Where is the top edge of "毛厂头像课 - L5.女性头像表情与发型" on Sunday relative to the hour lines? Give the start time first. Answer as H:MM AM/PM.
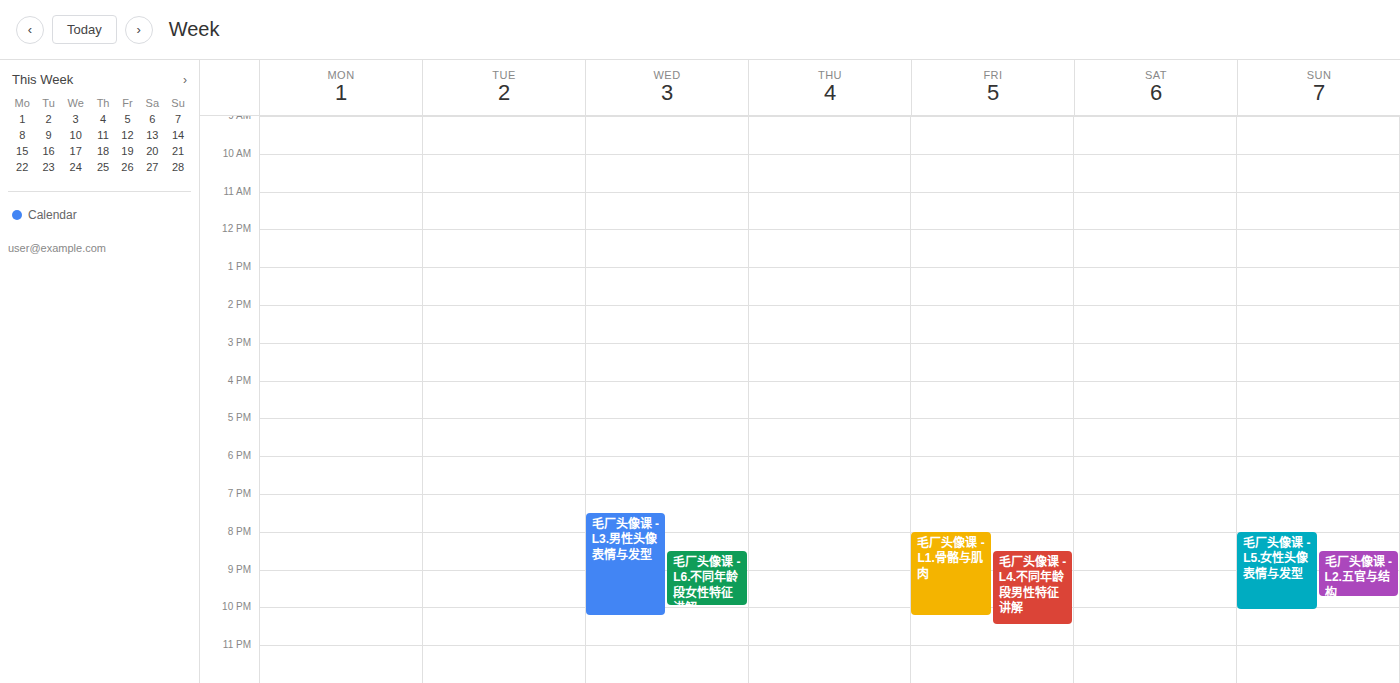
8:00 PM -- exactly on the 8 PM line.